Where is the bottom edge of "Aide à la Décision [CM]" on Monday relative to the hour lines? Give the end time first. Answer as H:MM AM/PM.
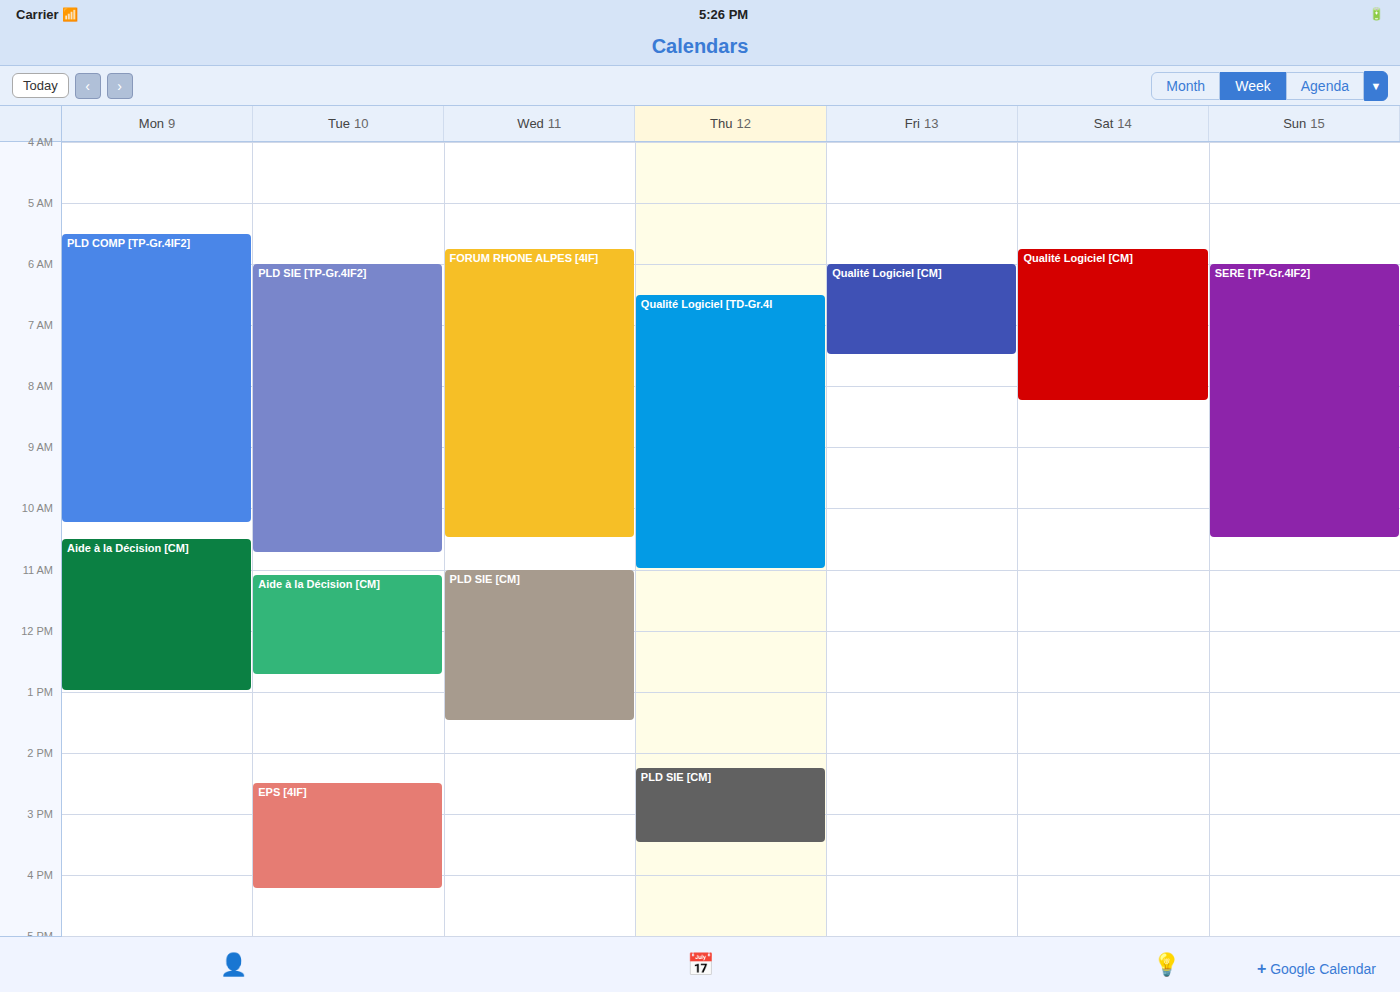
1:00 PM -- exactly on the 1 PM line.